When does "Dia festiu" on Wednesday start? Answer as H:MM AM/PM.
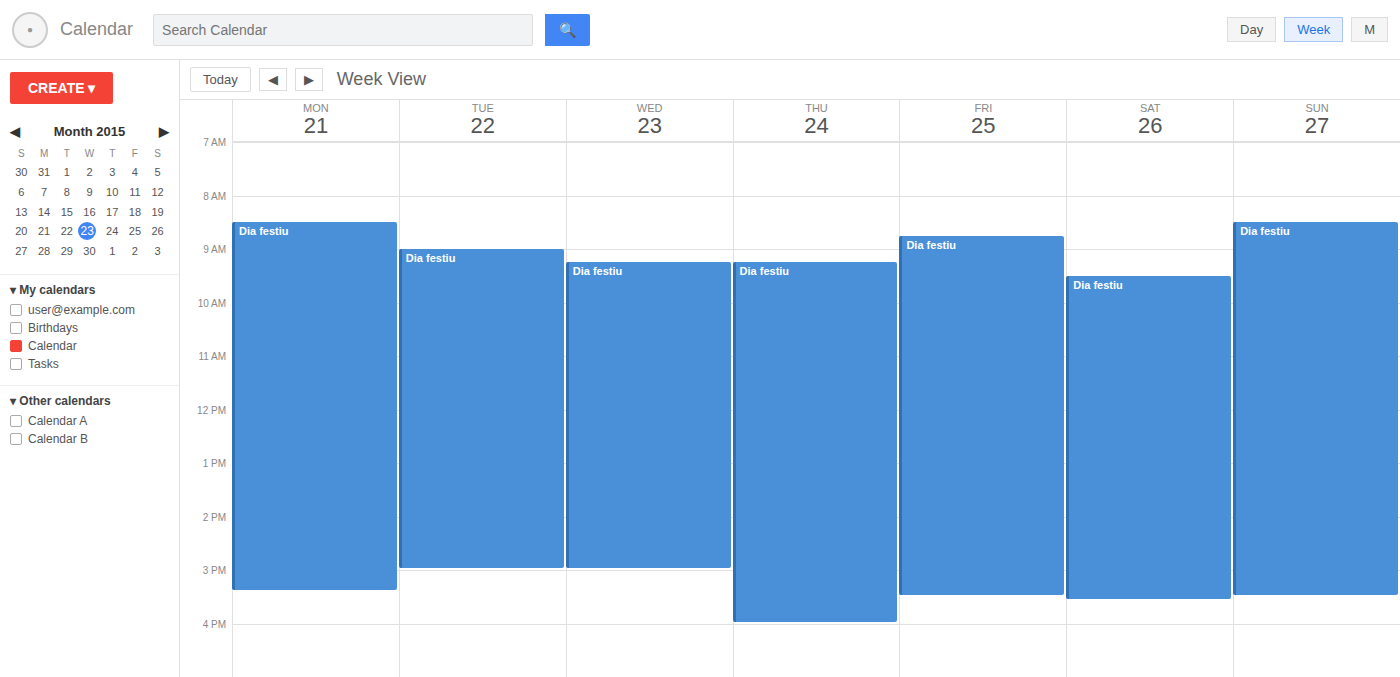
9:15 AM